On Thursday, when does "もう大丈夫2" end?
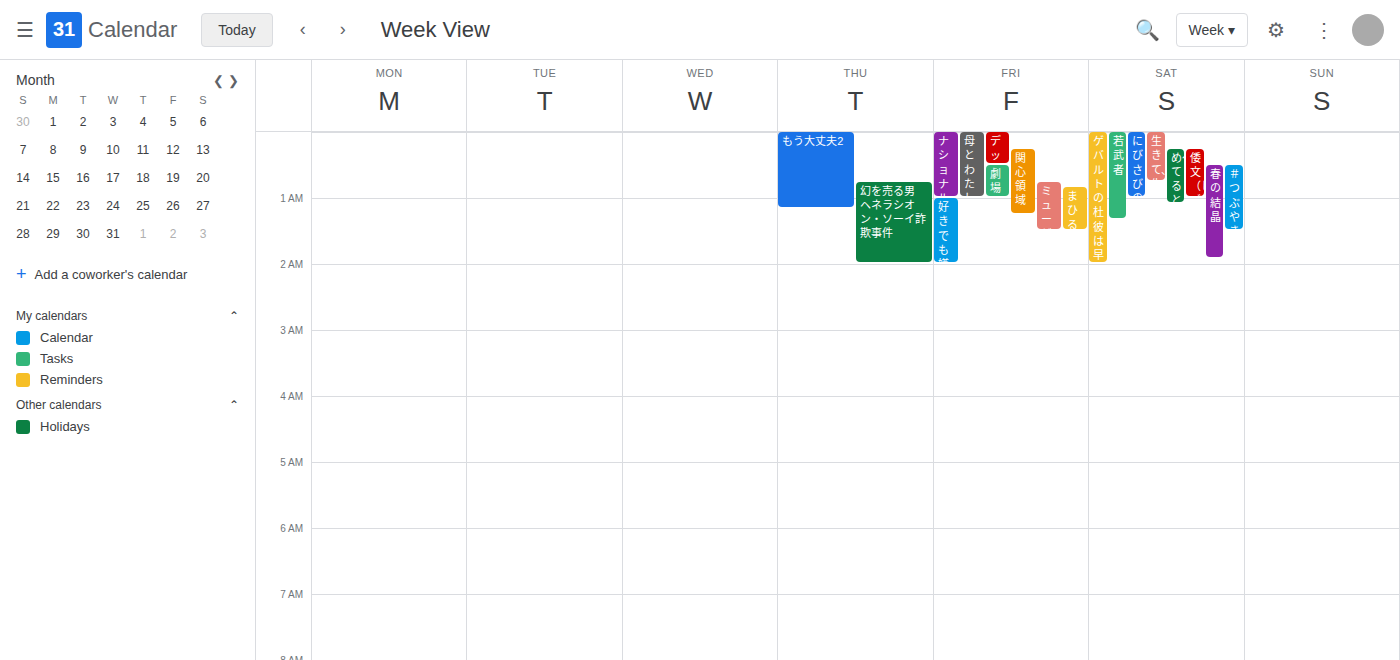
1:10 AM